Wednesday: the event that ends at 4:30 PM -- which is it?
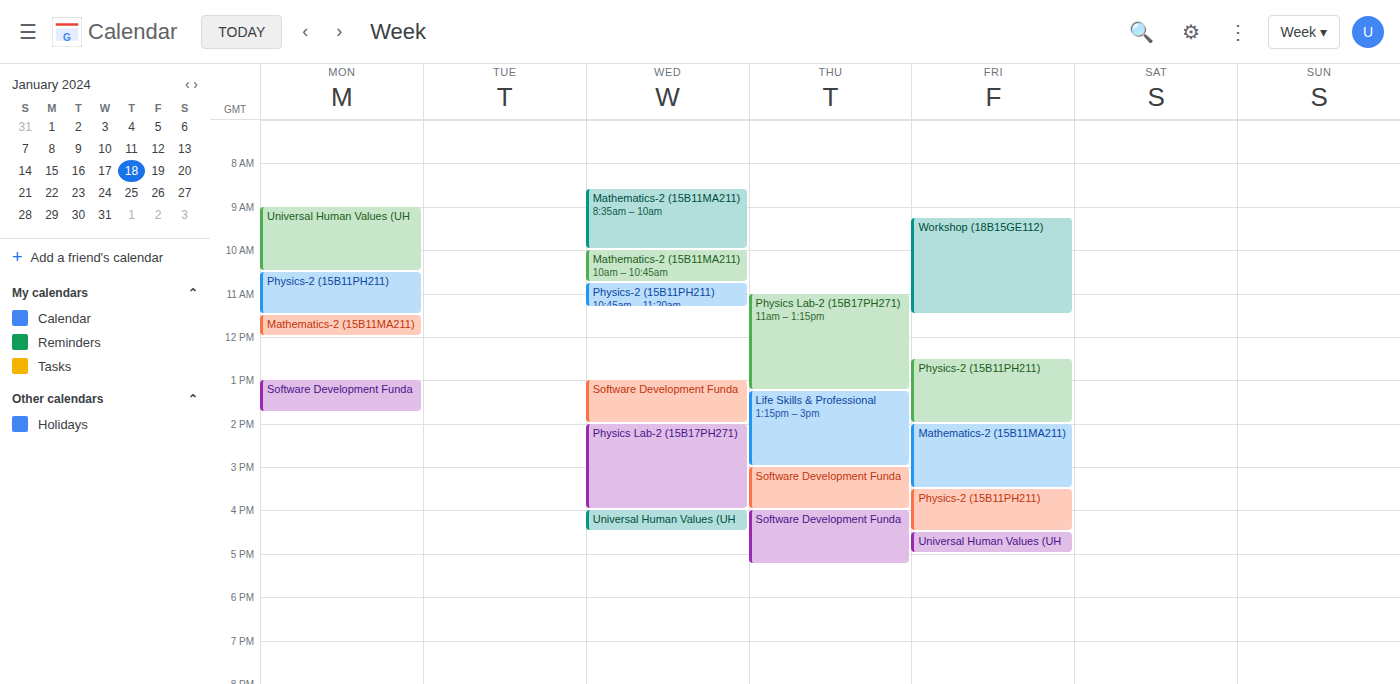
"Universal Human Values (UH"